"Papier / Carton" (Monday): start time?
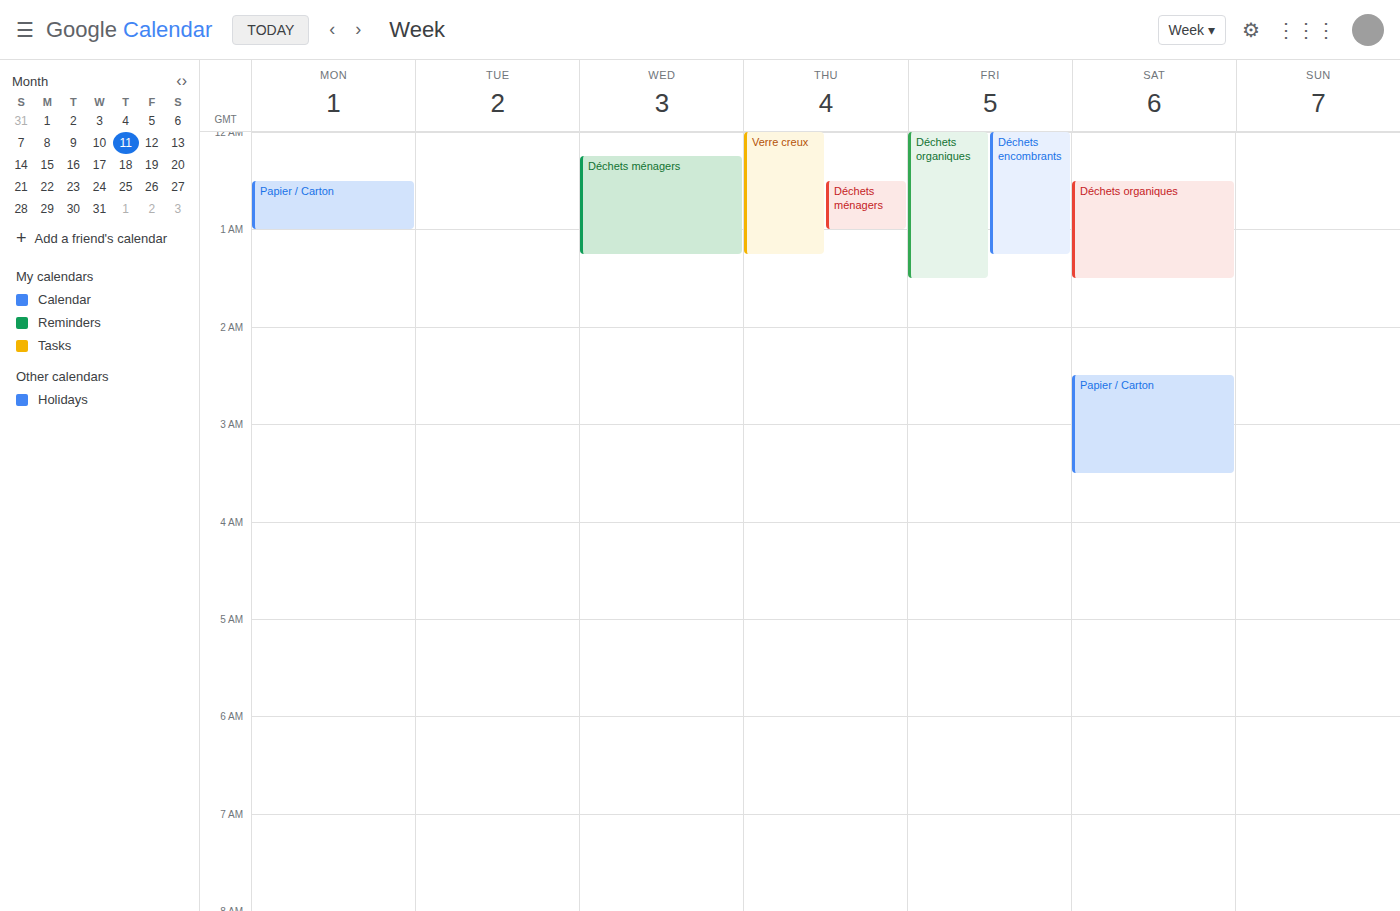
12:30 AM